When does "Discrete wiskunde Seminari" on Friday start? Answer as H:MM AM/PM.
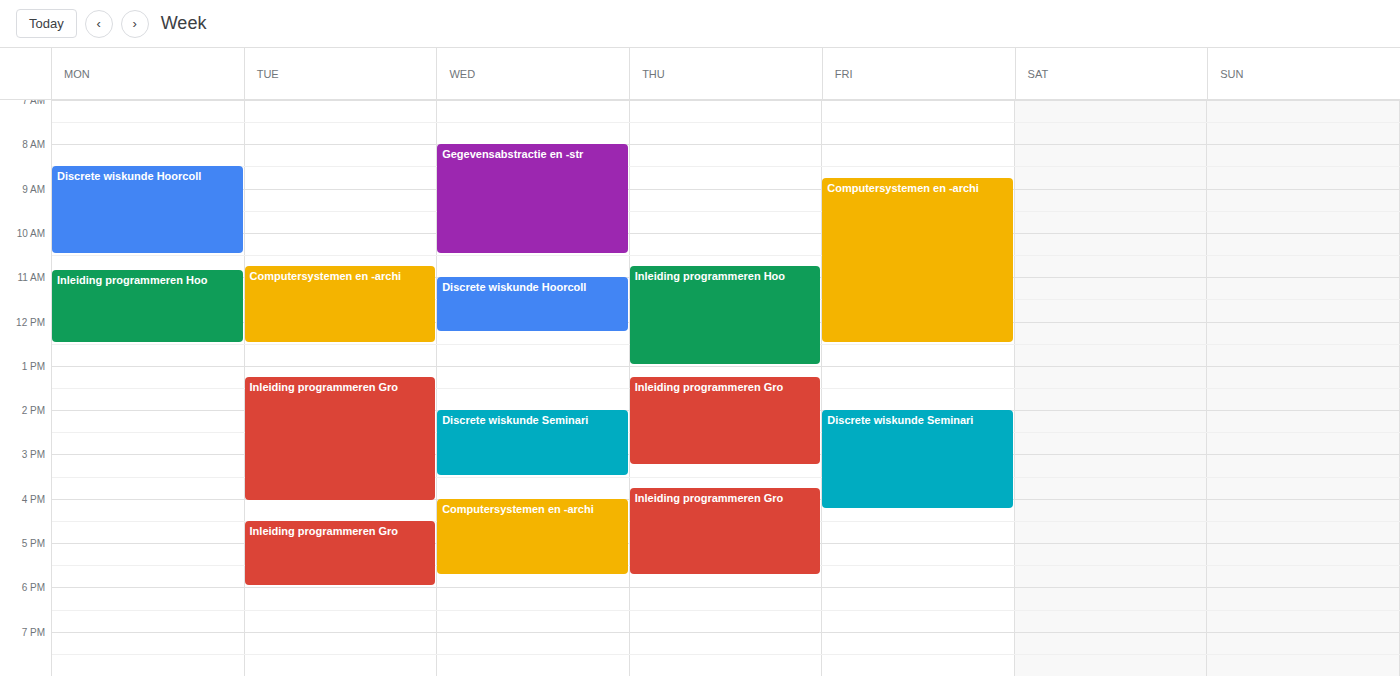
2:00 PM